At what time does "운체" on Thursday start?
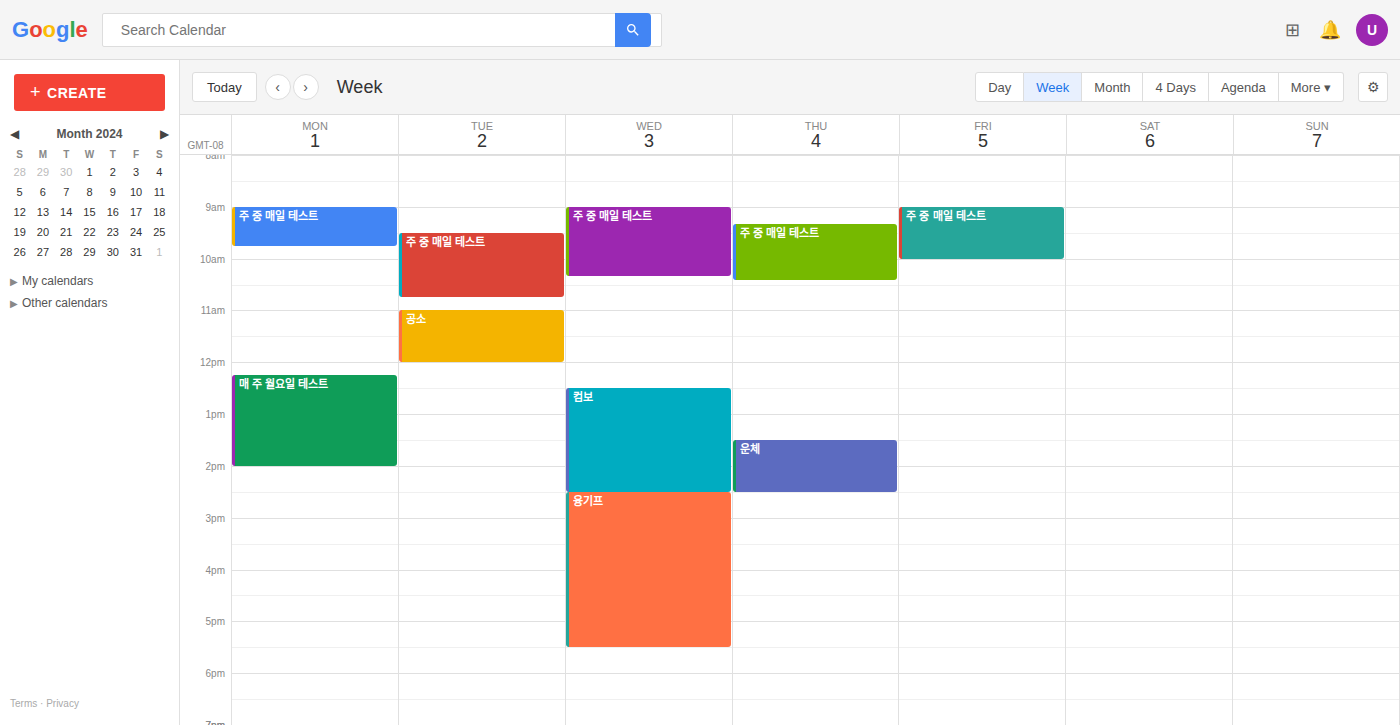
1:30 PM